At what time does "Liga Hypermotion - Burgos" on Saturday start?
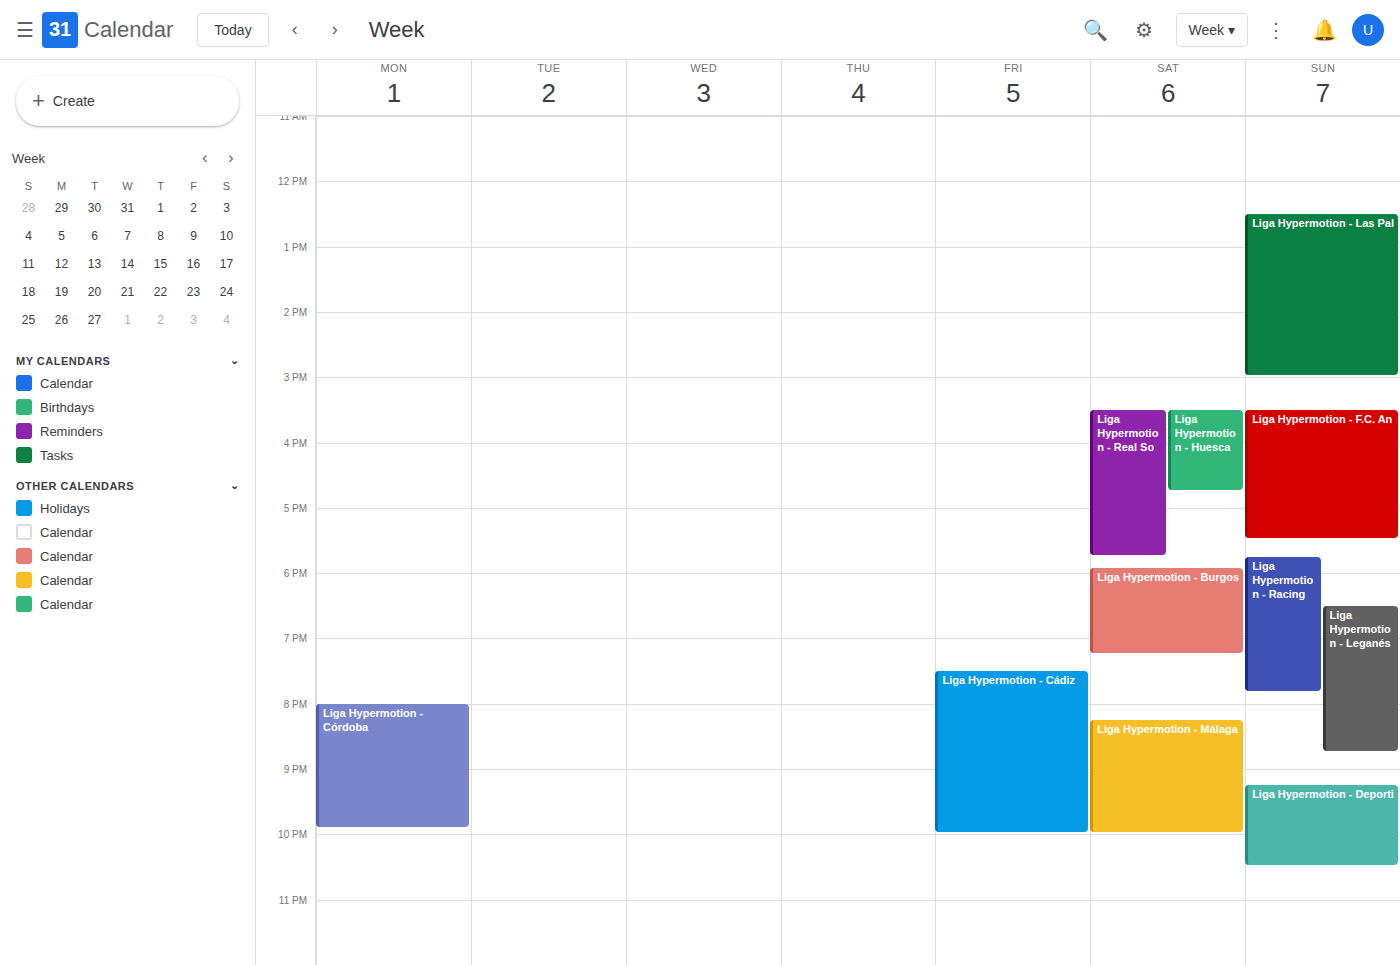
5:55 PM